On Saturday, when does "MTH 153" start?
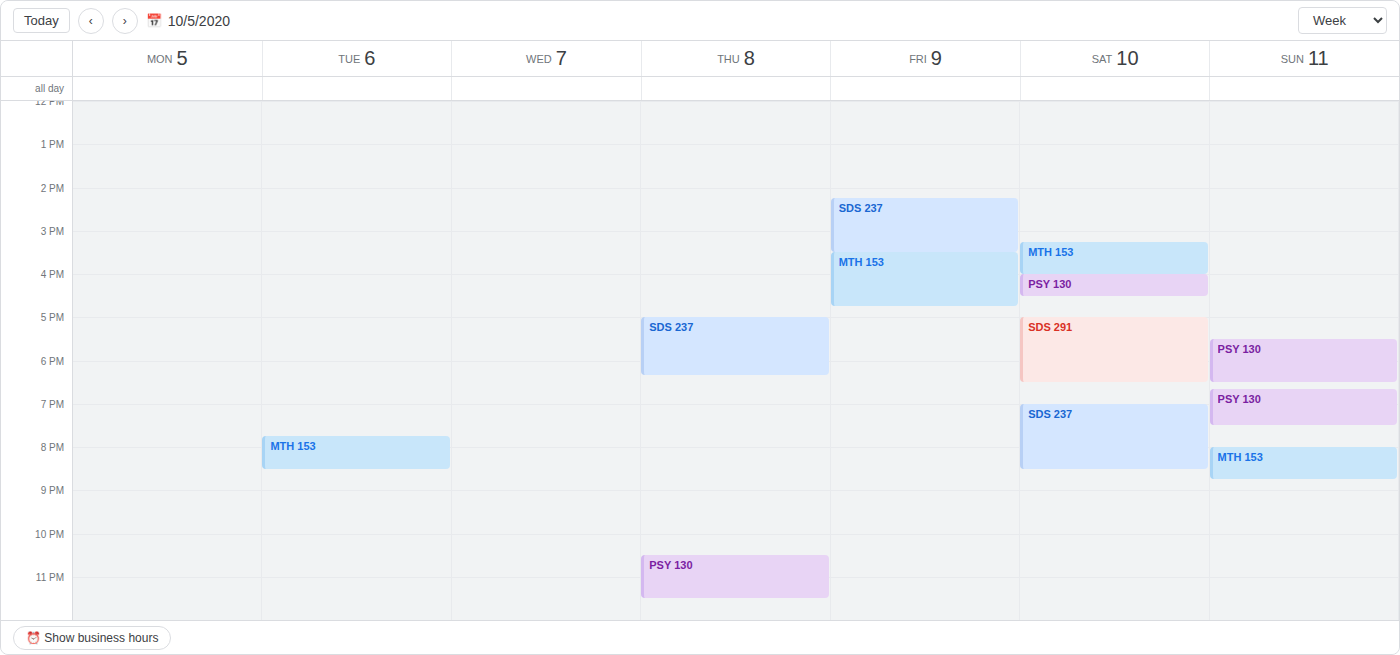
3:15 PM